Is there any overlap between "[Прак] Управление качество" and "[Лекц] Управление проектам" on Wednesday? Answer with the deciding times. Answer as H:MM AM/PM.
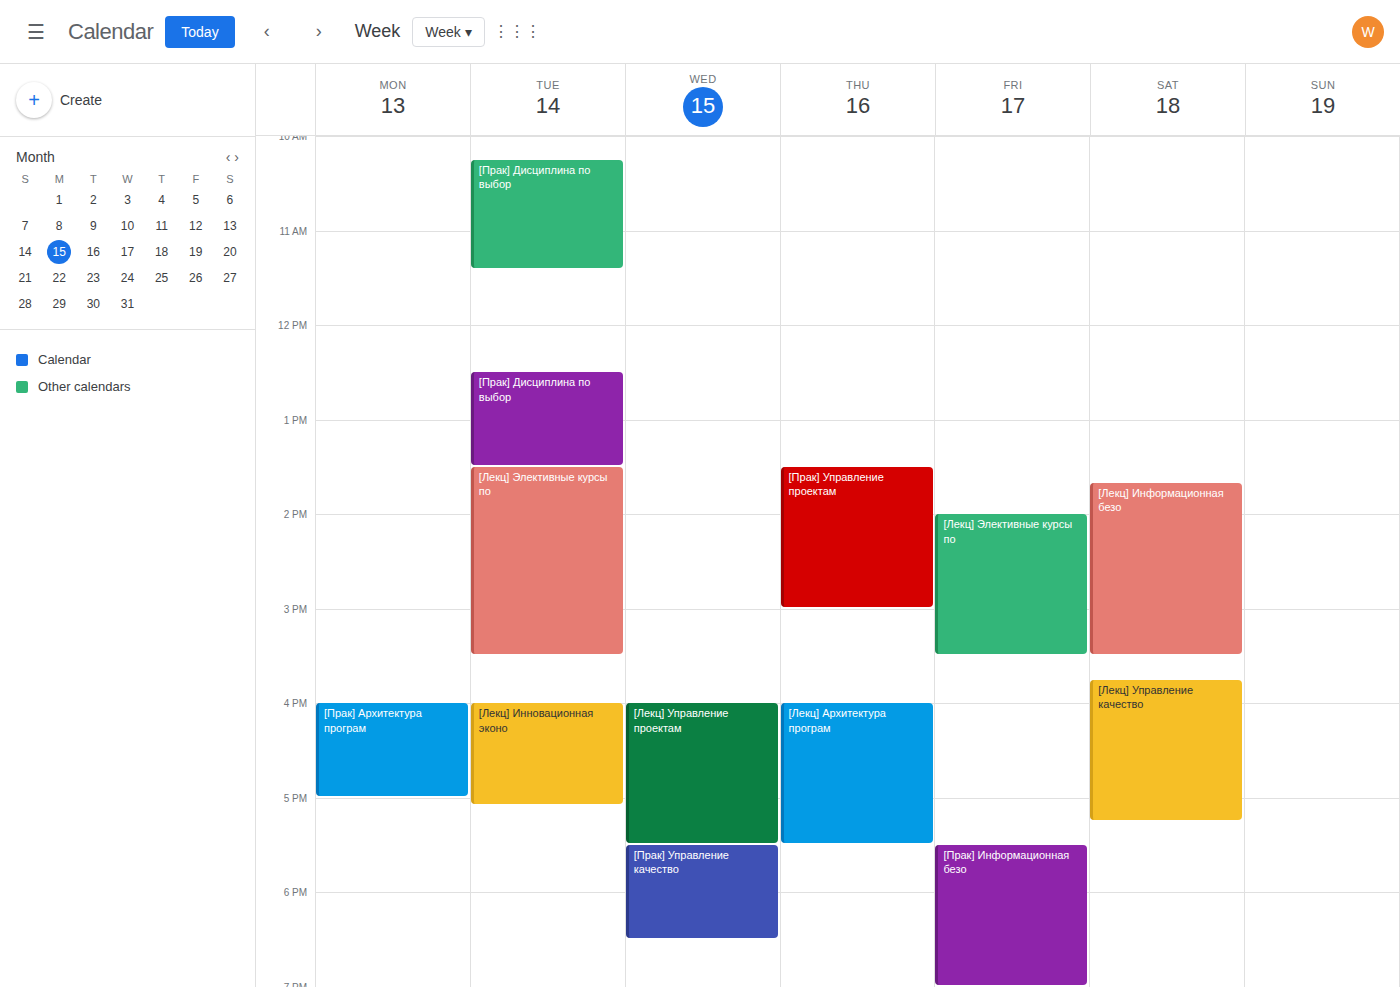
"[Лекц] Управление проектам" ends at 5:30 PM, exactly when "[Прак] Управление качество" starts -- they touch but do not overlap.